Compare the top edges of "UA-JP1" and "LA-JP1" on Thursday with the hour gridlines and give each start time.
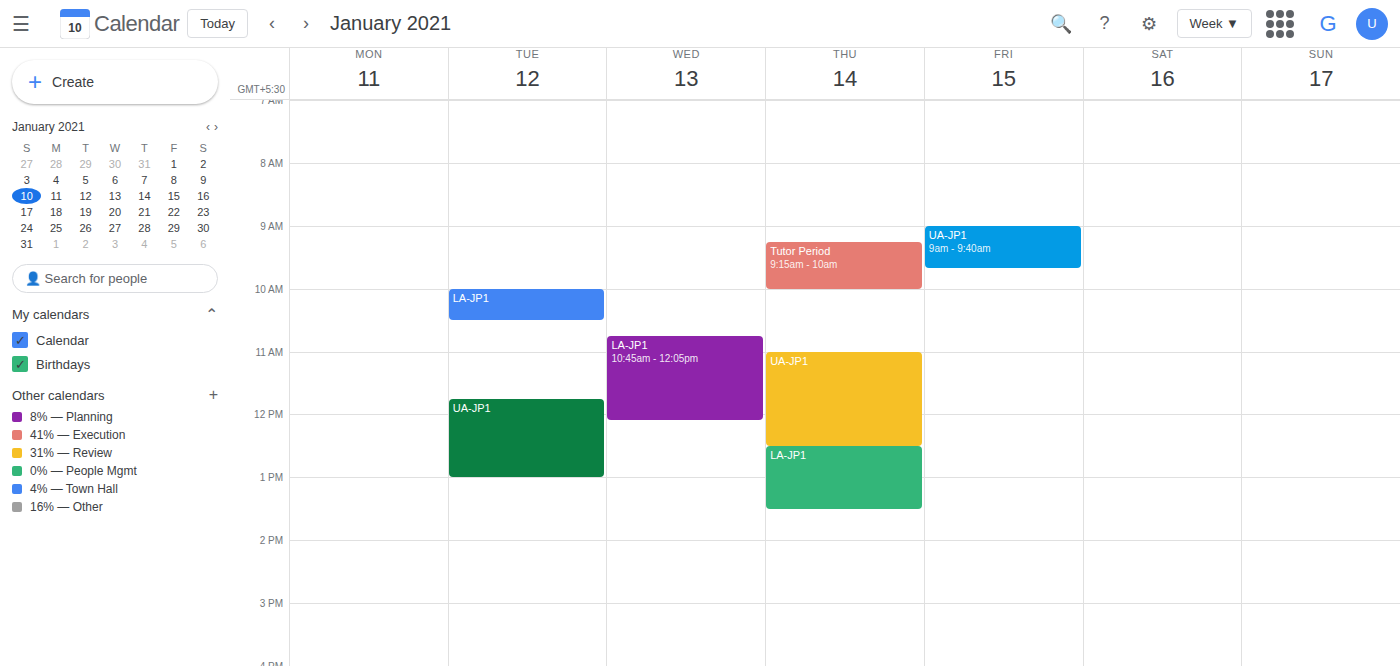
"UA-JP1": 11:00 AM, exactly on the 11 AM line. "LA-JP1": 12:30 PM, halfway between the 12 PM and 1 PM lines.